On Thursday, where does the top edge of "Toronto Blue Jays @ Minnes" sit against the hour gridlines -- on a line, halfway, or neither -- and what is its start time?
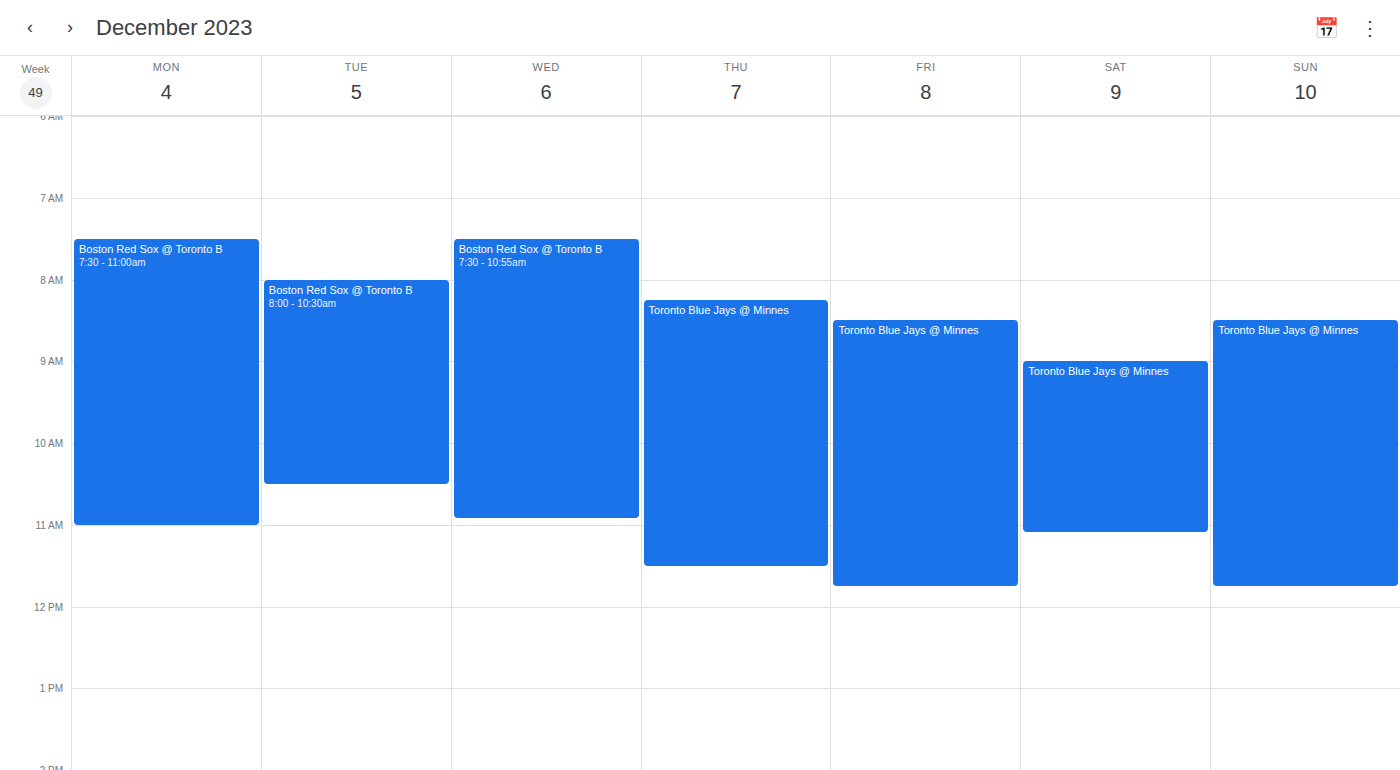
8:15 AM -- neither: a quarter of the way from the 8 AM line to the 9 AM line.